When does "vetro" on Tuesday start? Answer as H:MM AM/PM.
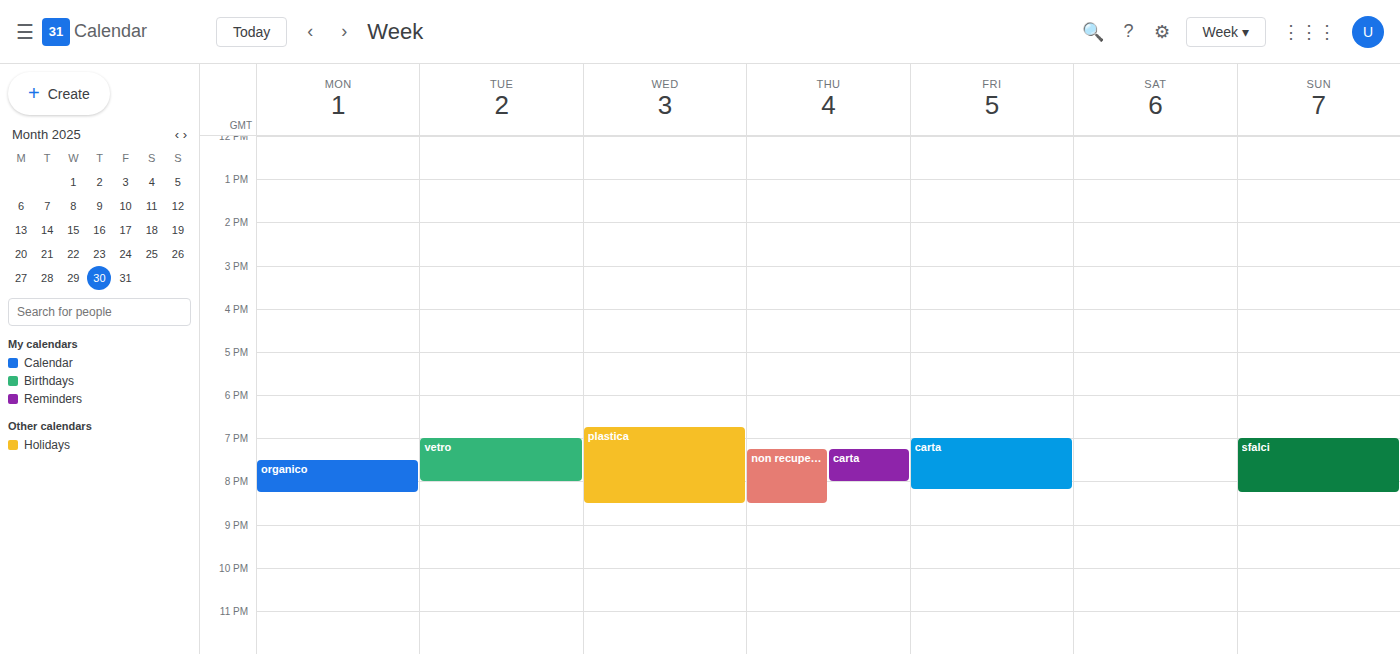
7:00 PM